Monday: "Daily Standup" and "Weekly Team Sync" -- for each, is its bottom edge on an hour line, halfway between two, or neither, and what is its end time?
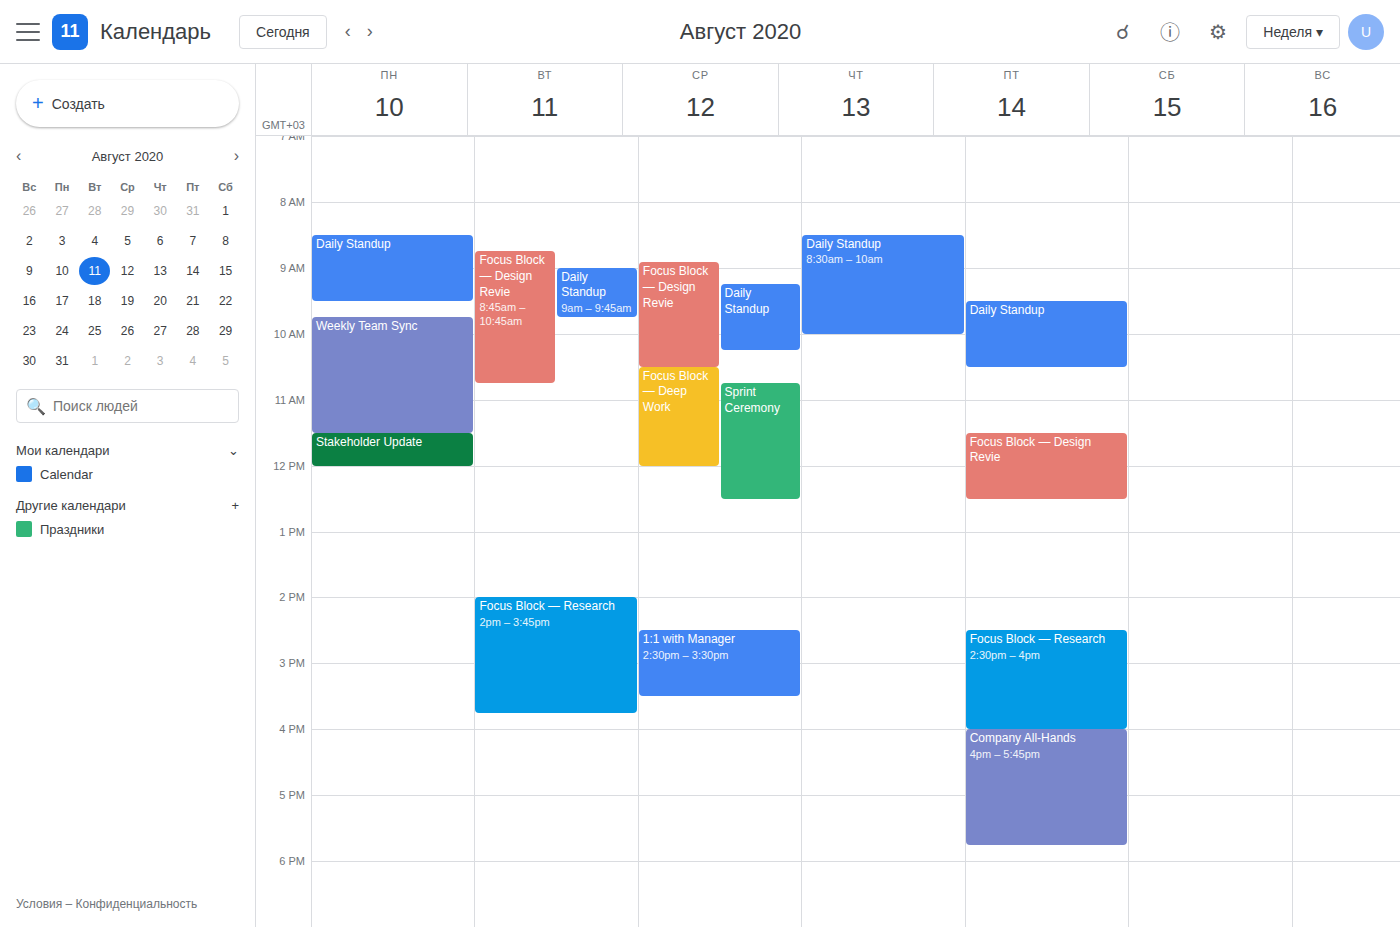
"Daily Standup": 9:30 AM, halfway between the 9 AM and 10 AM lines. "Weekly Team Sync": 11:30 AM, halfway between the 11 AM and 12 PM lines.